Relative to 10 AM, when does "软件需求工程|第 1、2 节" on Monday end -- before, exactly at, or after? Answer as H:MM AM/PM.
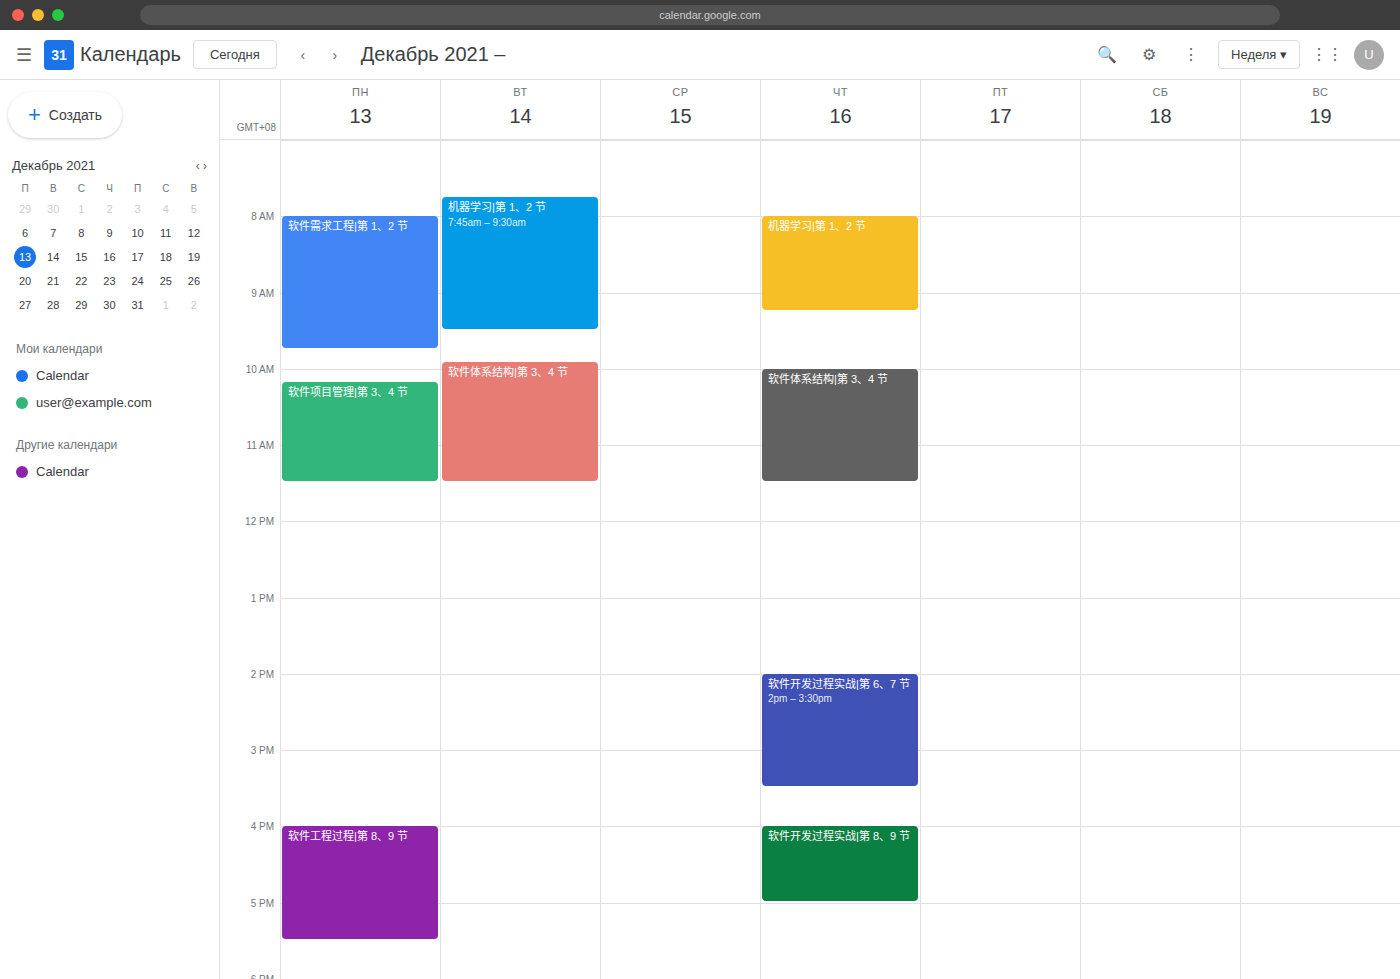
9:45 AM -- before 10 AM, 15 minutes above the 10 AM line.